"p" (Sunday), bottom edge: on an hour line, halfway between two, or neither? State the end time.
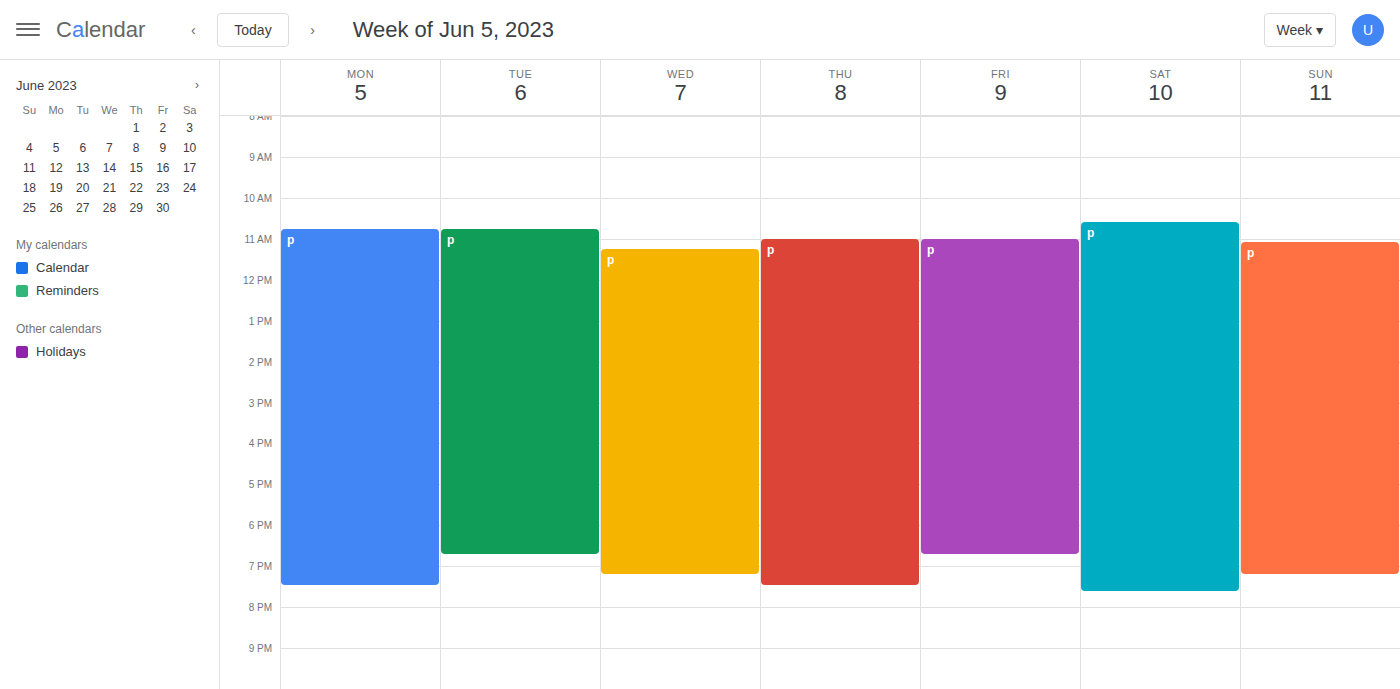
7:15 PM -- neither: a quarter of the way from the 7 PM line to the 8 PM line.